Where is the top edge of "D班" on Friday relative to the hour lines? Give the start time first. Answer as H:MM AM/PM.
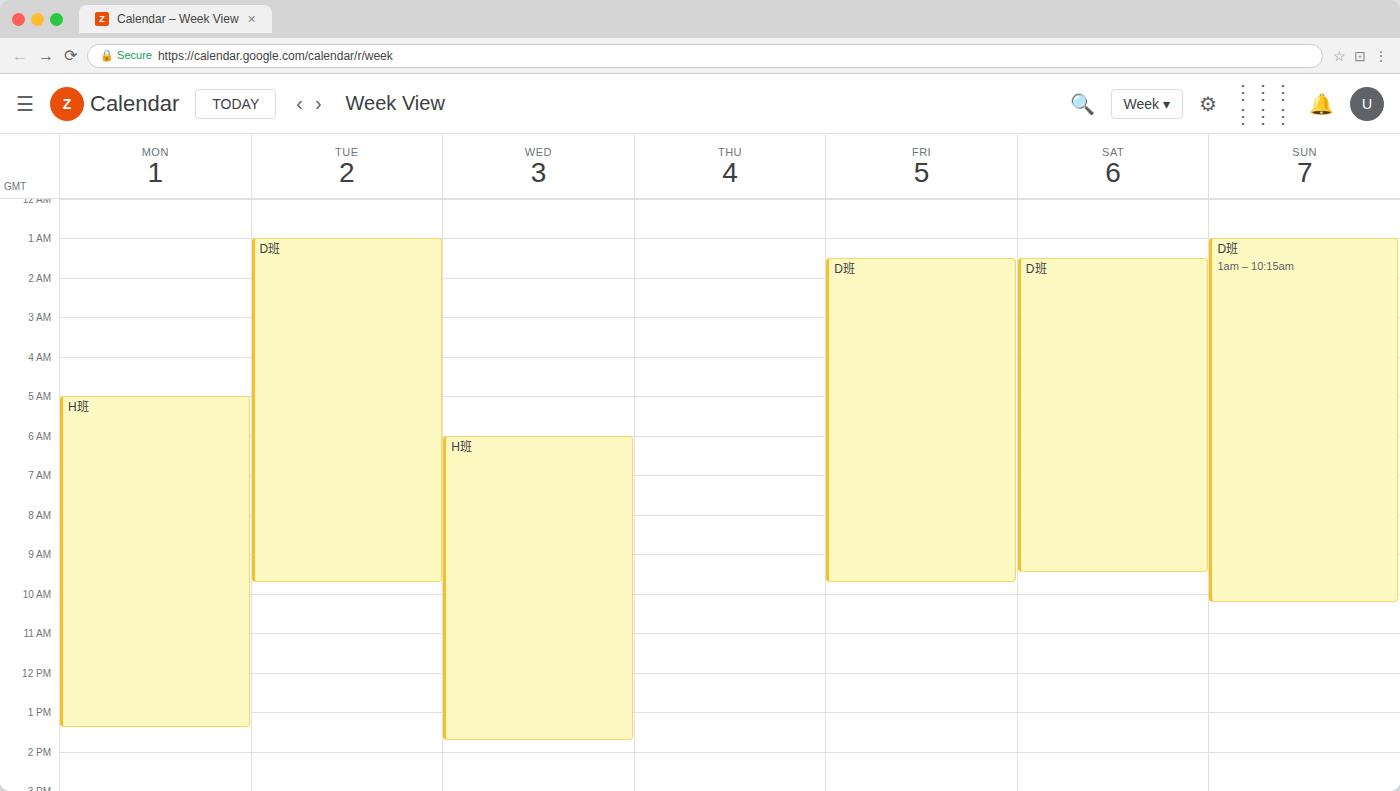
1:30 AM -- halfway between the 1 AM and 2 AM lines.